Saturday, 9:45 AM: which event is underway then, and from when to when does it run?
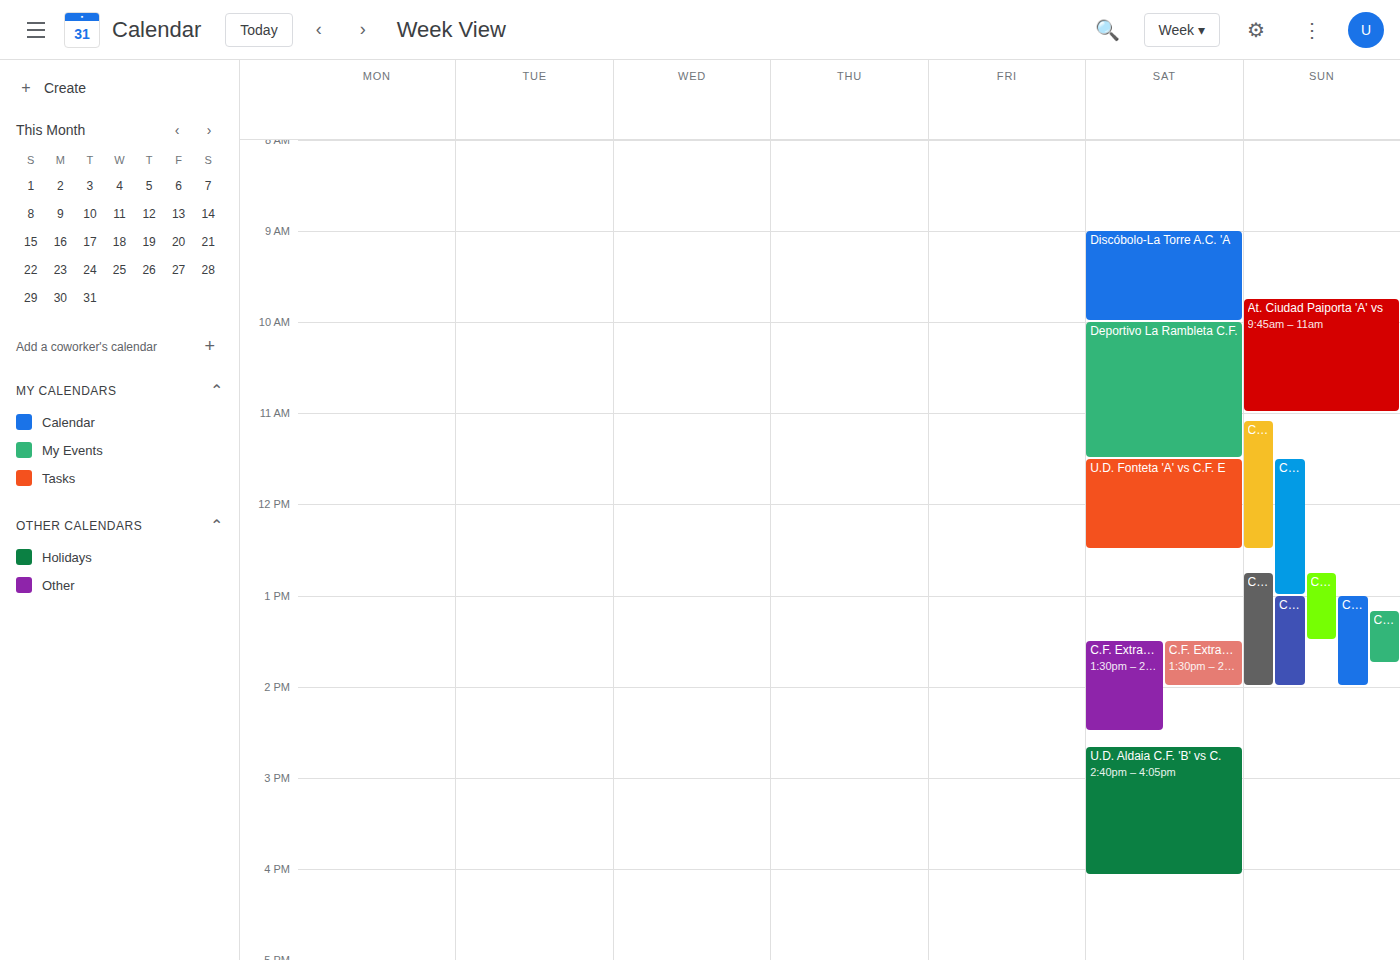
"Discóbolo-La Torre A.C. 'A", 9:00 AM to 10:00 AM